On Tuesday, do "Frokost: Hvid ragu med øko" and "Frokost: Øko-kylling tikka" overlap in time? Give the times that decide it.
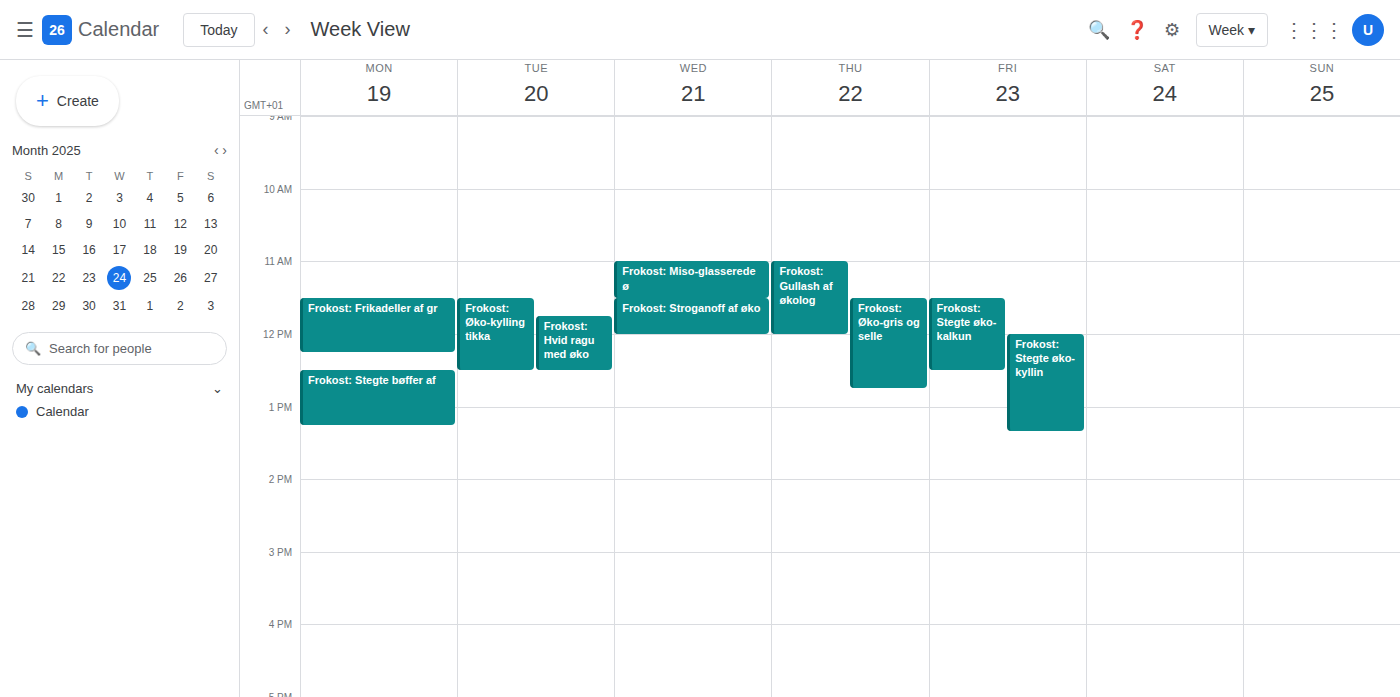
"Frokost: Hvid ragu med øko" runs 11:45 AM to 12:30 PM, inside "Frokost: Øko-kylling tikka" -- they overlap.